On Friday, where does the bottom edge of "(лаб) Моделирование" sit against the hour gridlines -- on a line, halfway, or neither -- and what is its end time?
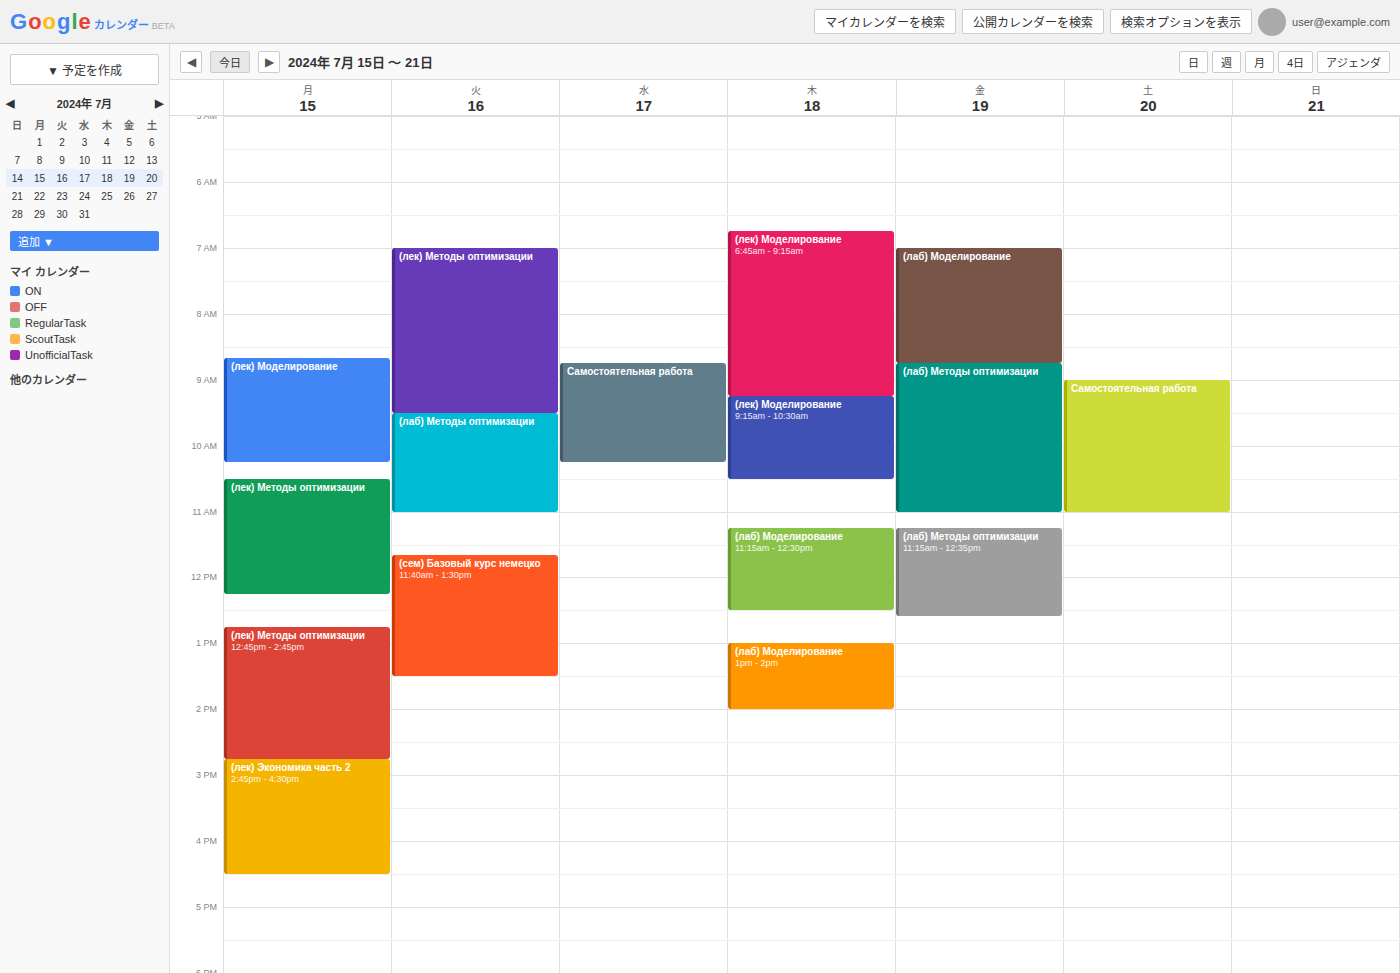
8:45 AM -- neither: three quarters of the way from the 8 AM line to the 9 AM line.